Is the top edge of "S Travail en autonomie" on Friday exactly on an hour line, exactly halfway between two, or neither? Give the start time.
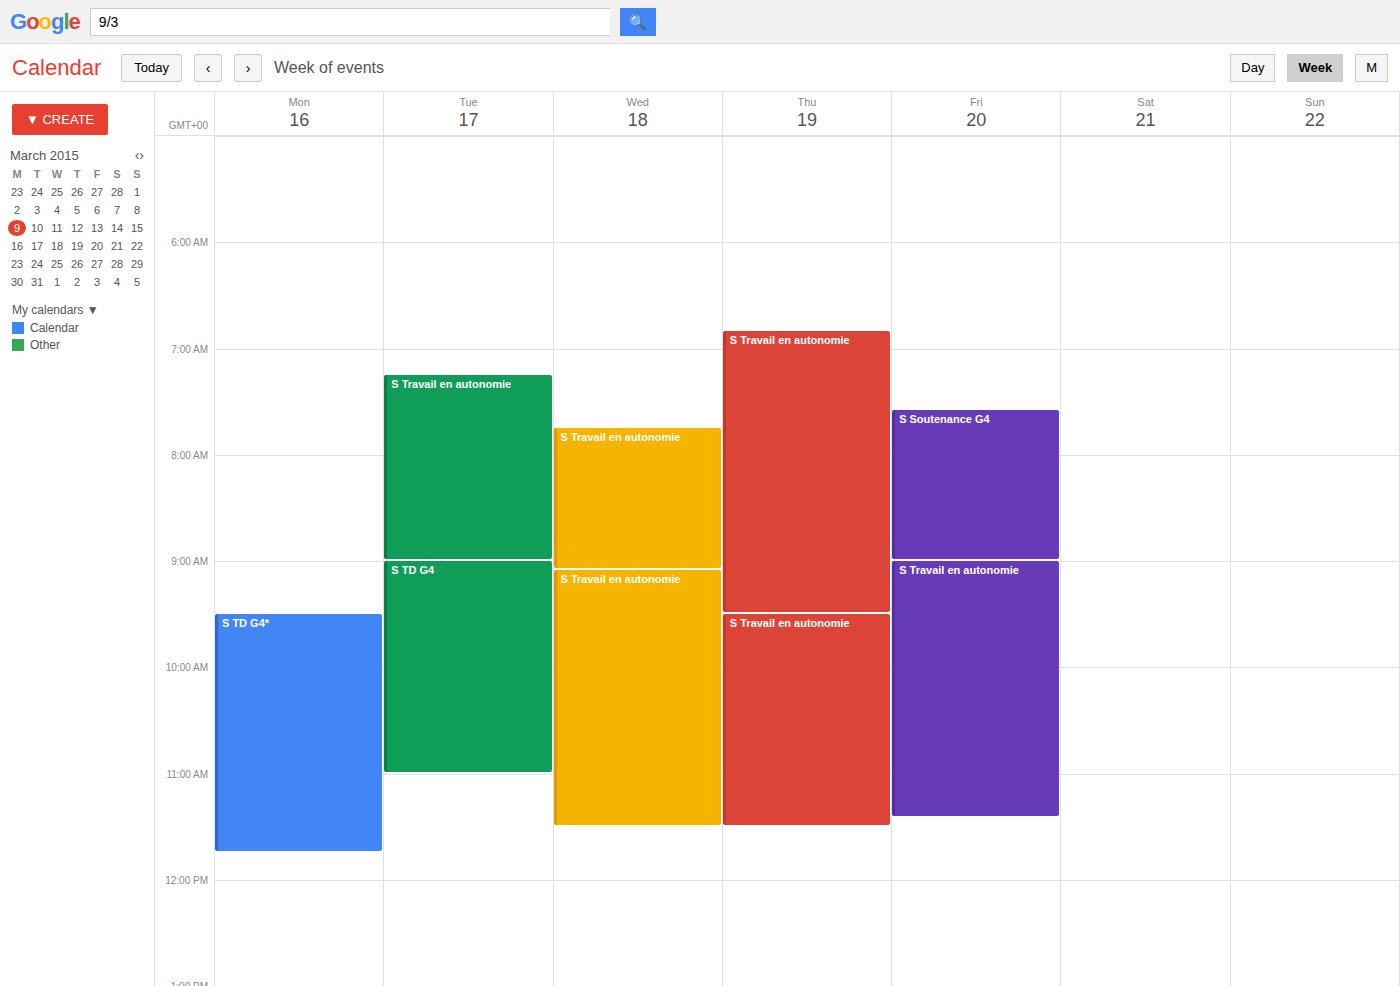
9:00 AM -- exactly on the 9 AM line.